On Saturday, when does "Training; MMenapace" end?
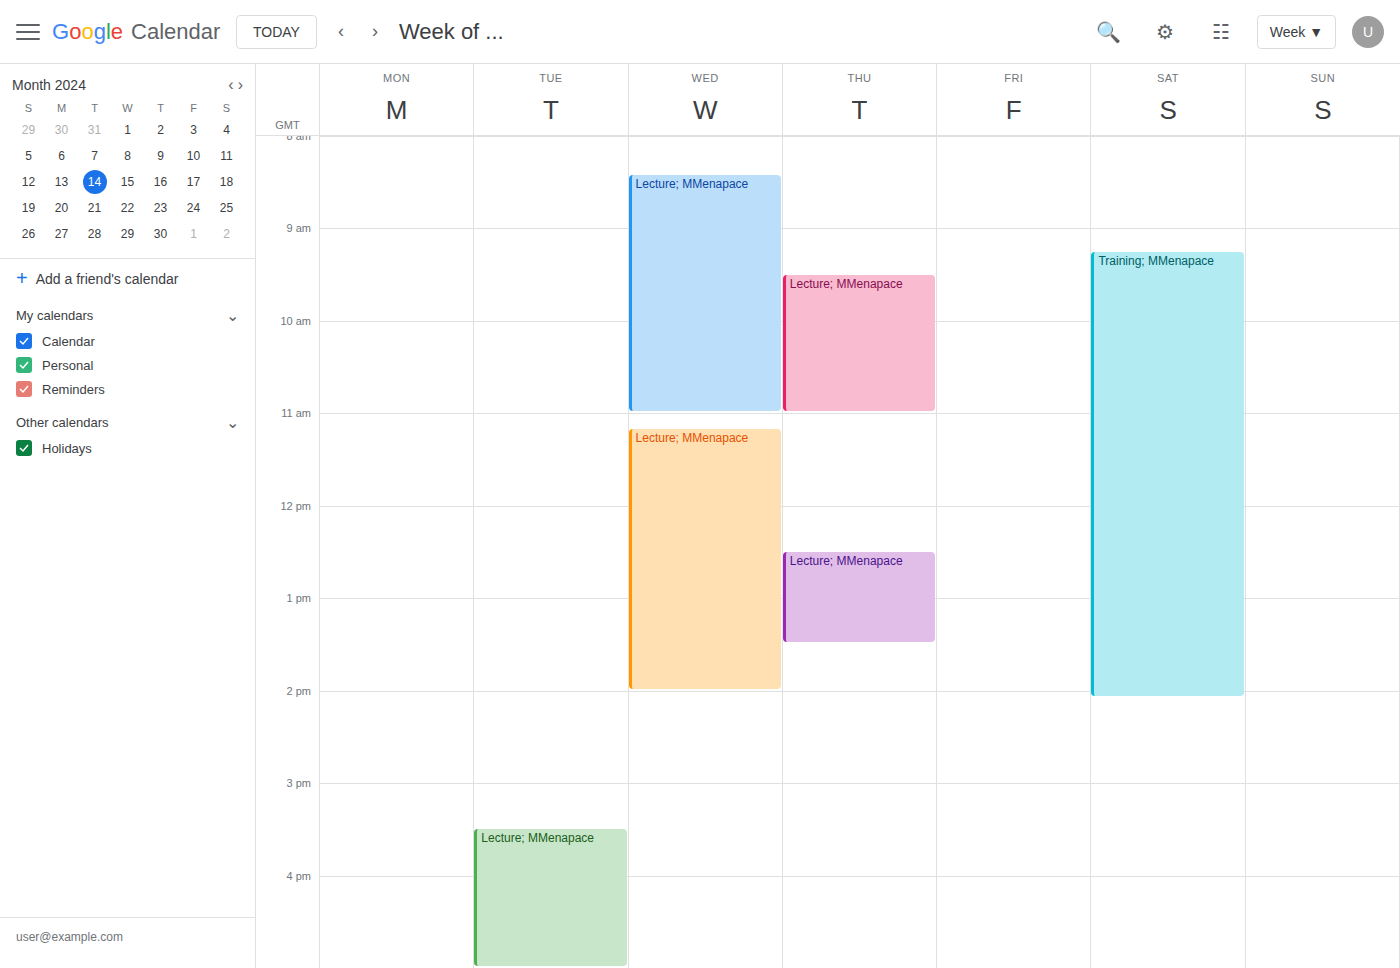
2:05 PM